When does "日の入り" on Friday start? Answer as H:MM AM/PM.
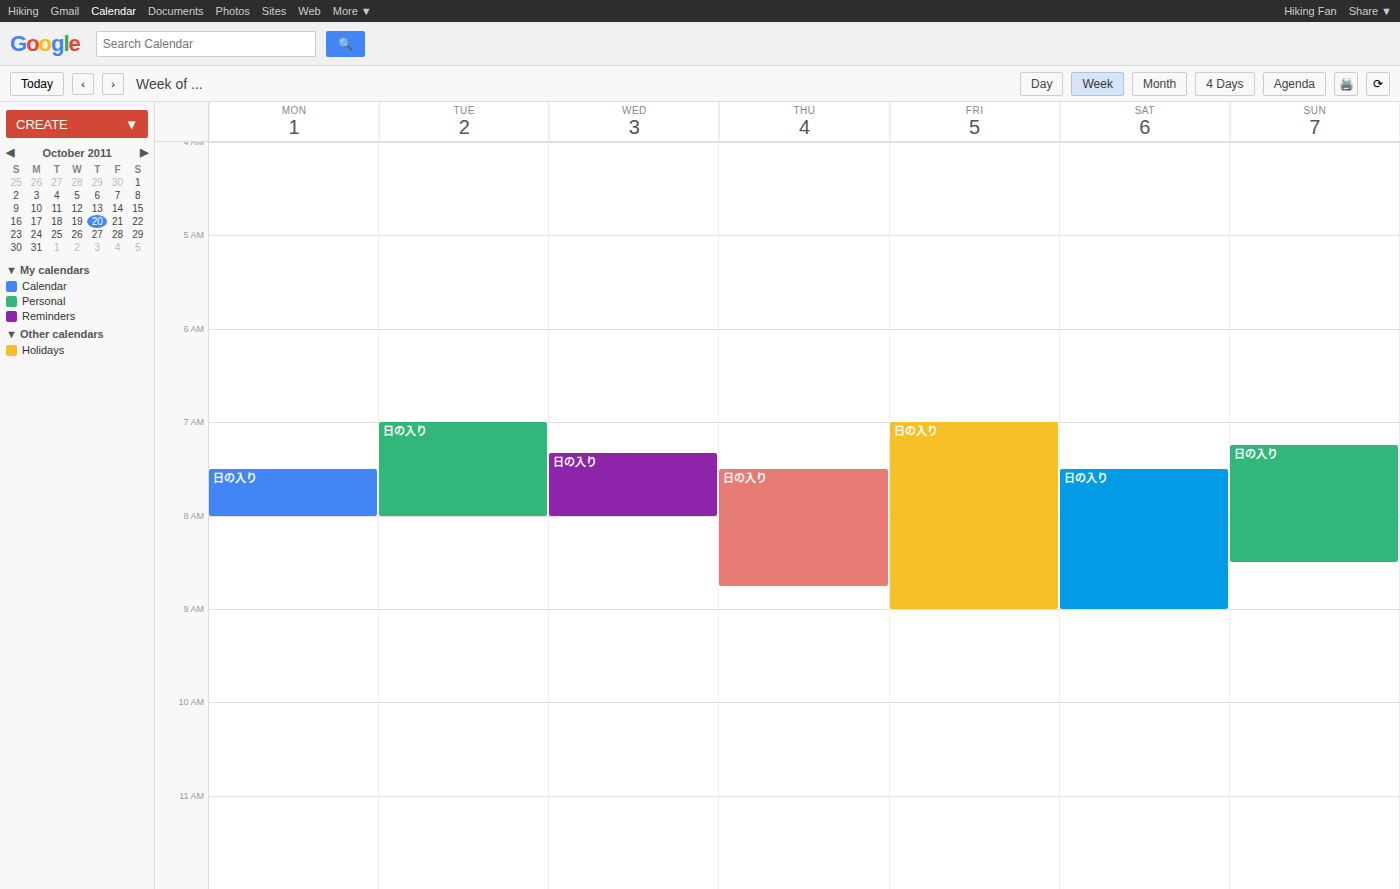
7:00 AM